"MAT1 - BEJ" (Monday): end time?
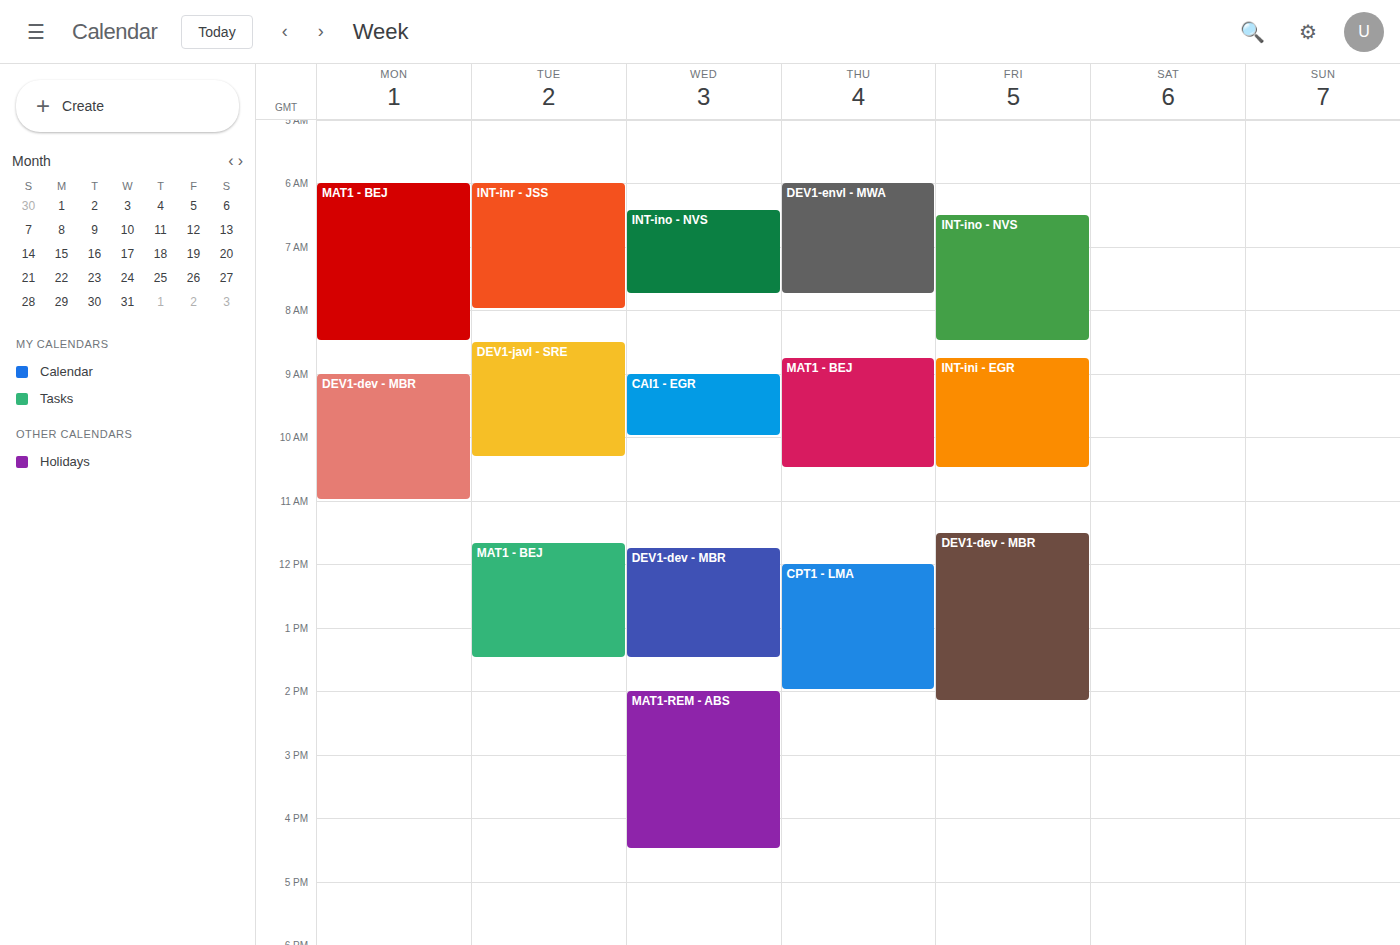
8:30 AM